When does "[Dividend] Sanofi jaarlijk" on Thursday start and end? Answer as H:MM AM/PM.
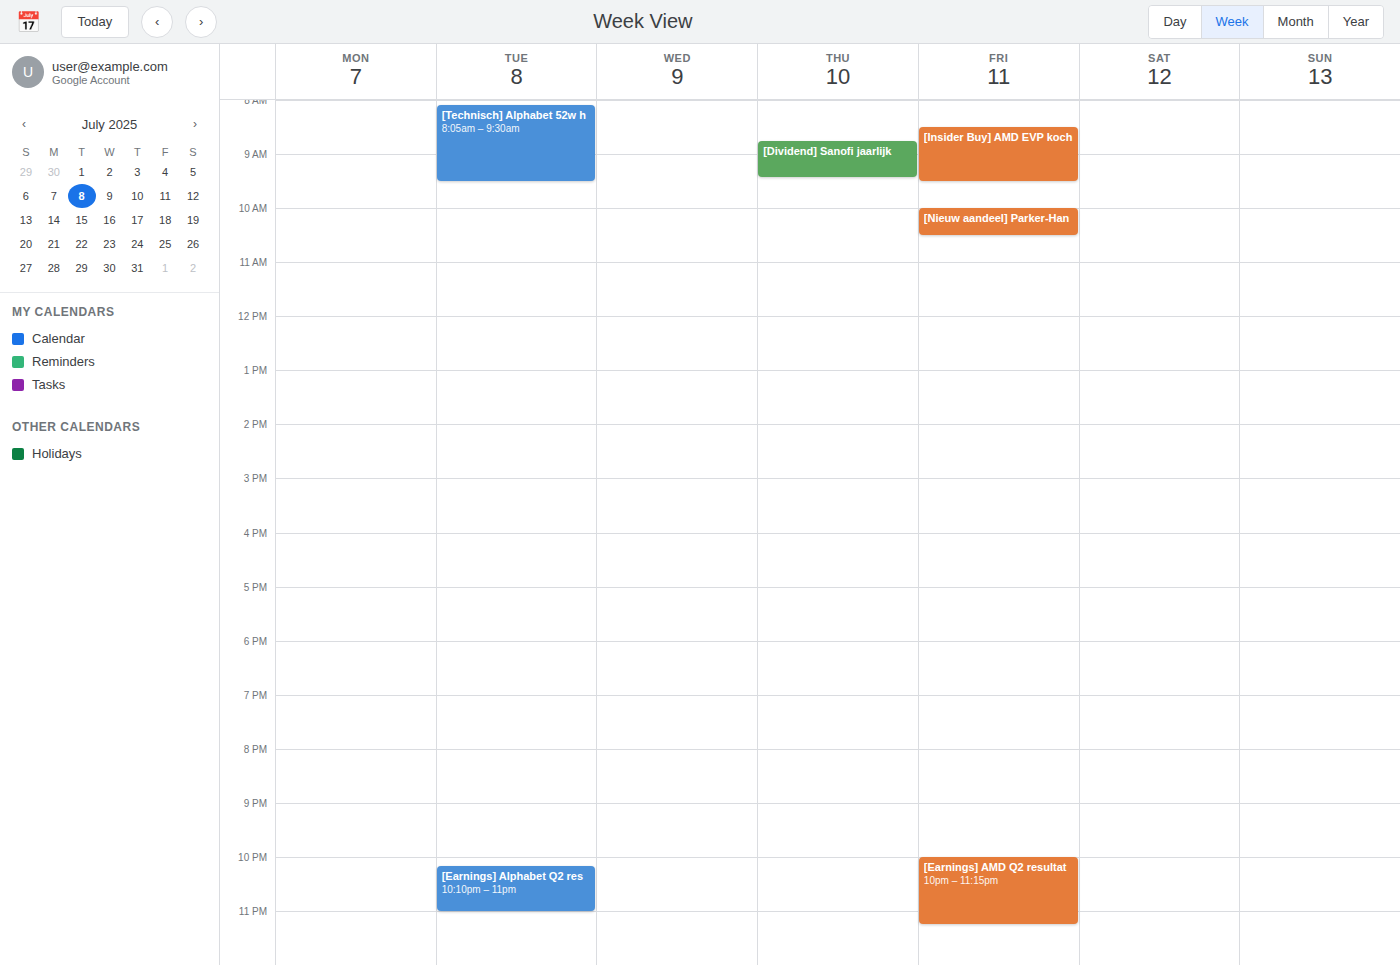
8:45 AM to 9:25 AM